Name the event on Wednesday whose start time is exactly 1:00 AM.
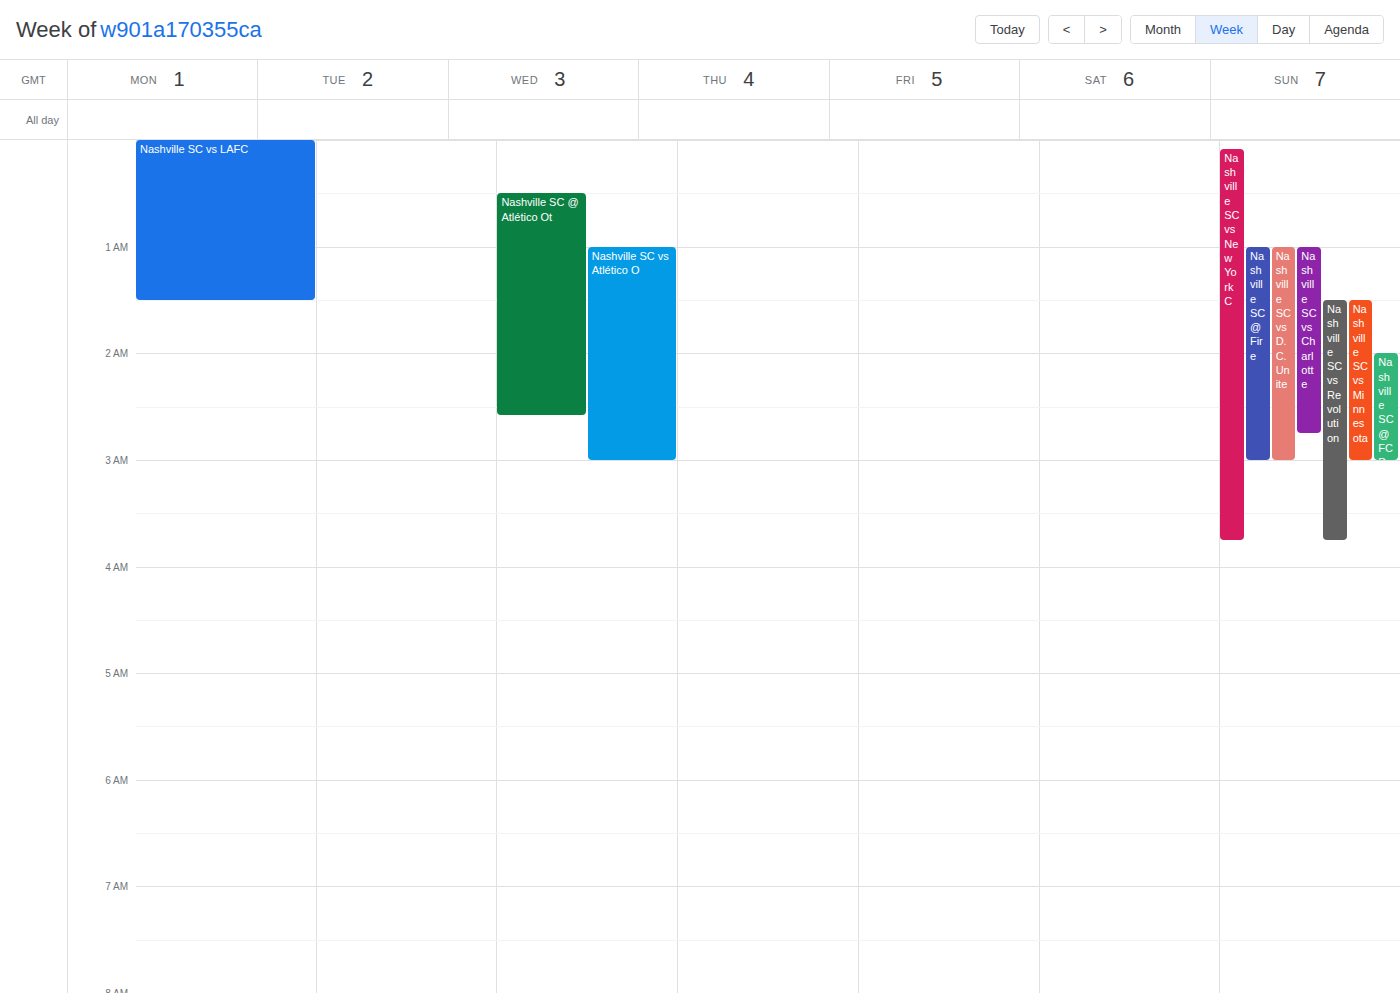
"Nashville SC vs Atlético O"